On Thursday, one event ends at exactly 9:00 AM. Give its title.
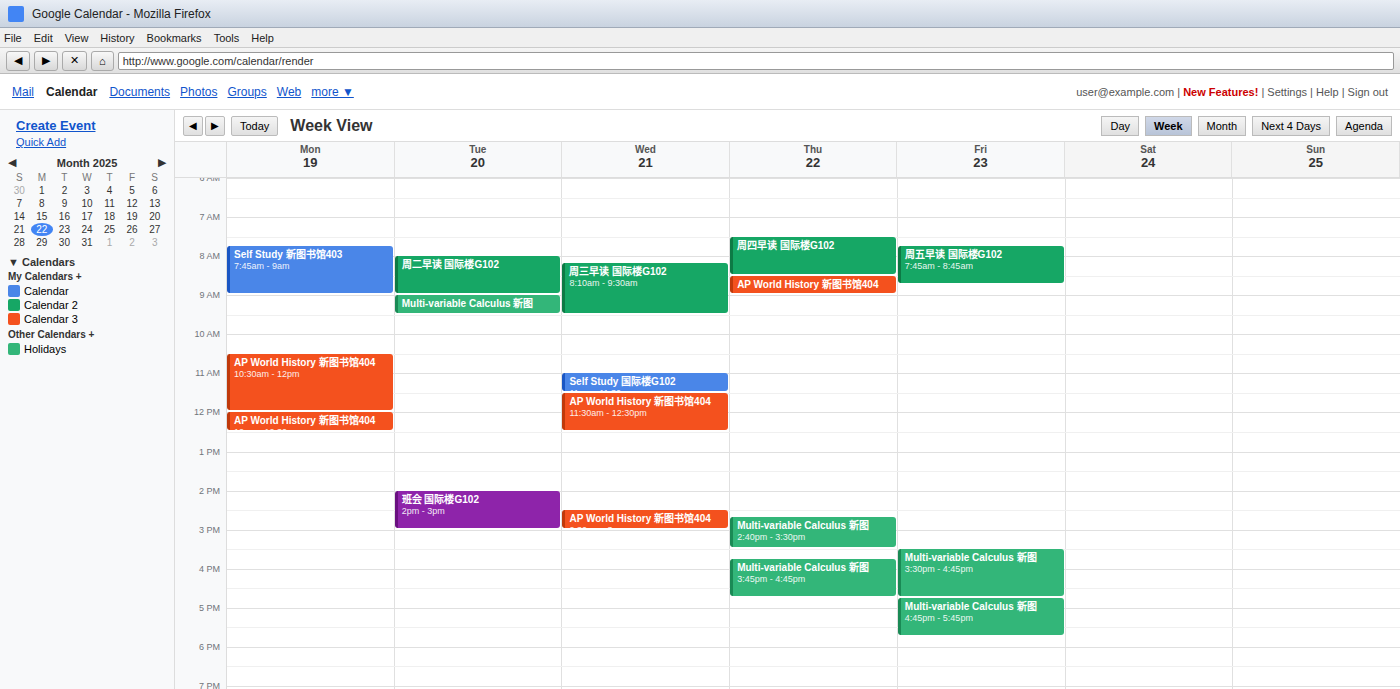
"AP World History 新图书馆404"